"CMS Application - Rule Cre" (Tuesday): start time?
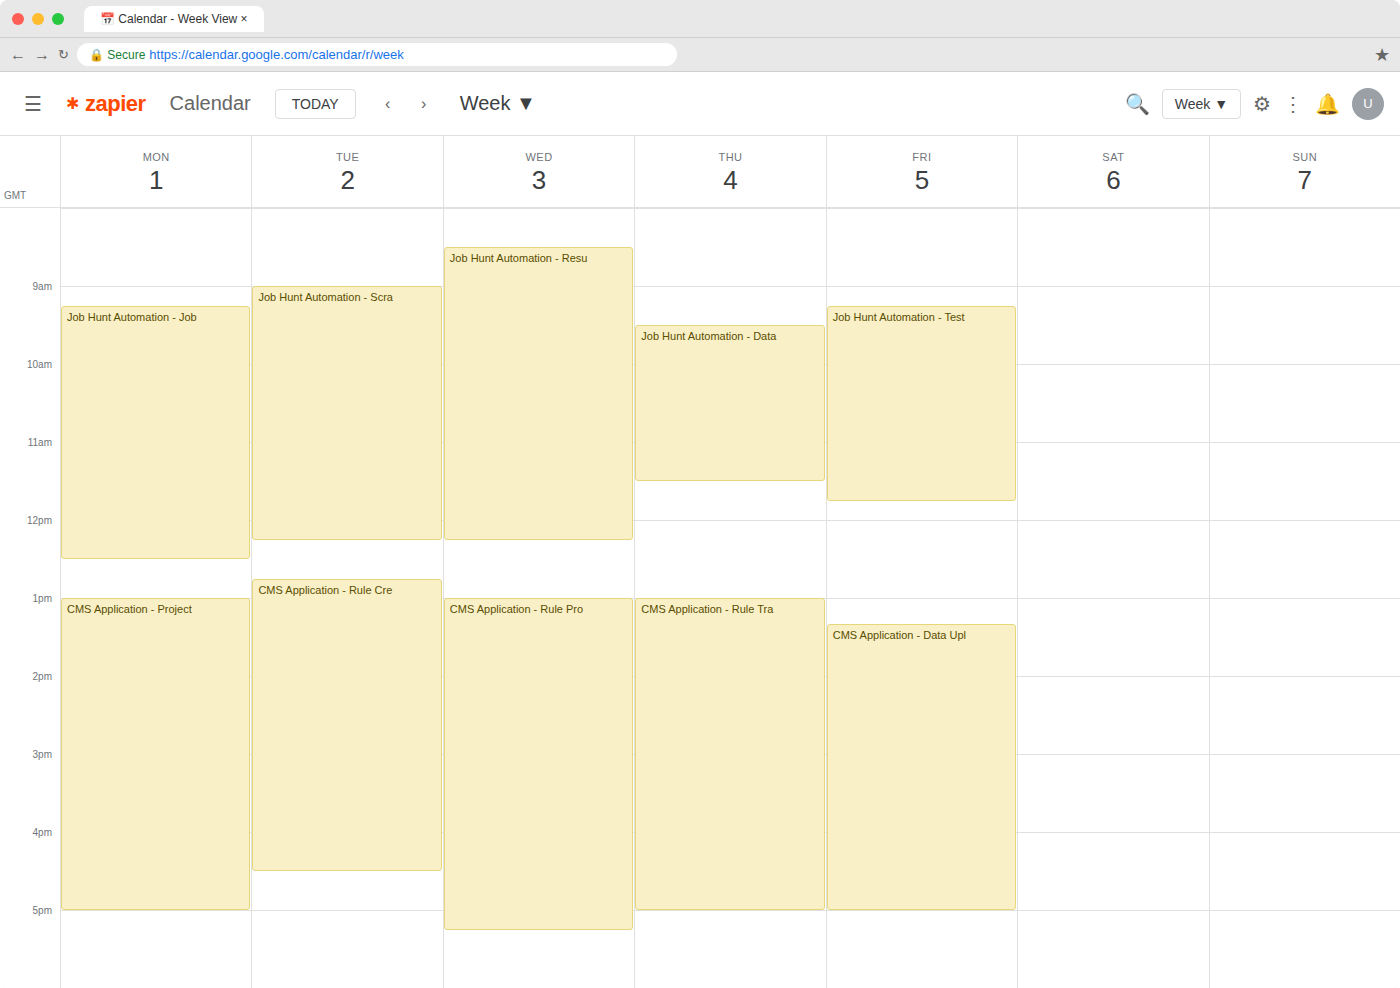
12:45 PM